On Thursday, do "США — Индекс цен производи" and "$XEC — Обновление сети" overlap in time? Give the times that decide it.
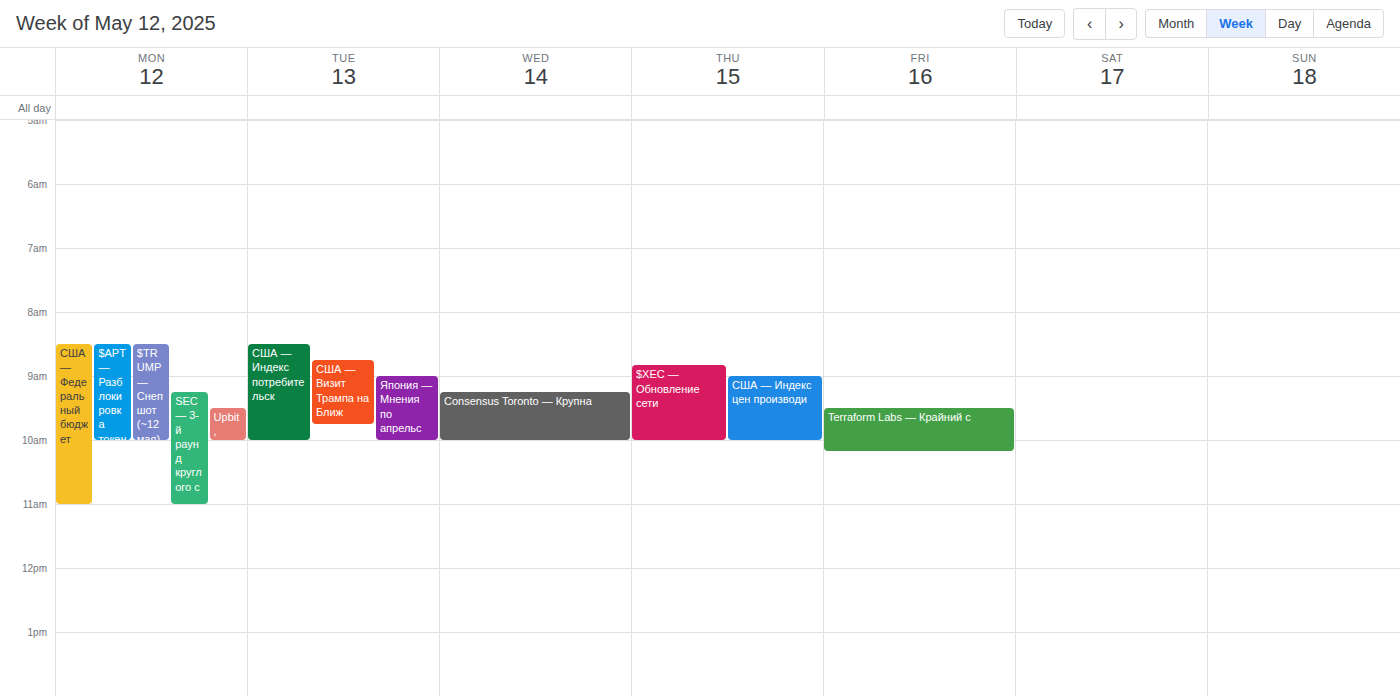
"США — Индекс цен производи" starts at 9:00 AM, before "$XEC — Обновление сети" ends at 10:00 AM -- they overlap.